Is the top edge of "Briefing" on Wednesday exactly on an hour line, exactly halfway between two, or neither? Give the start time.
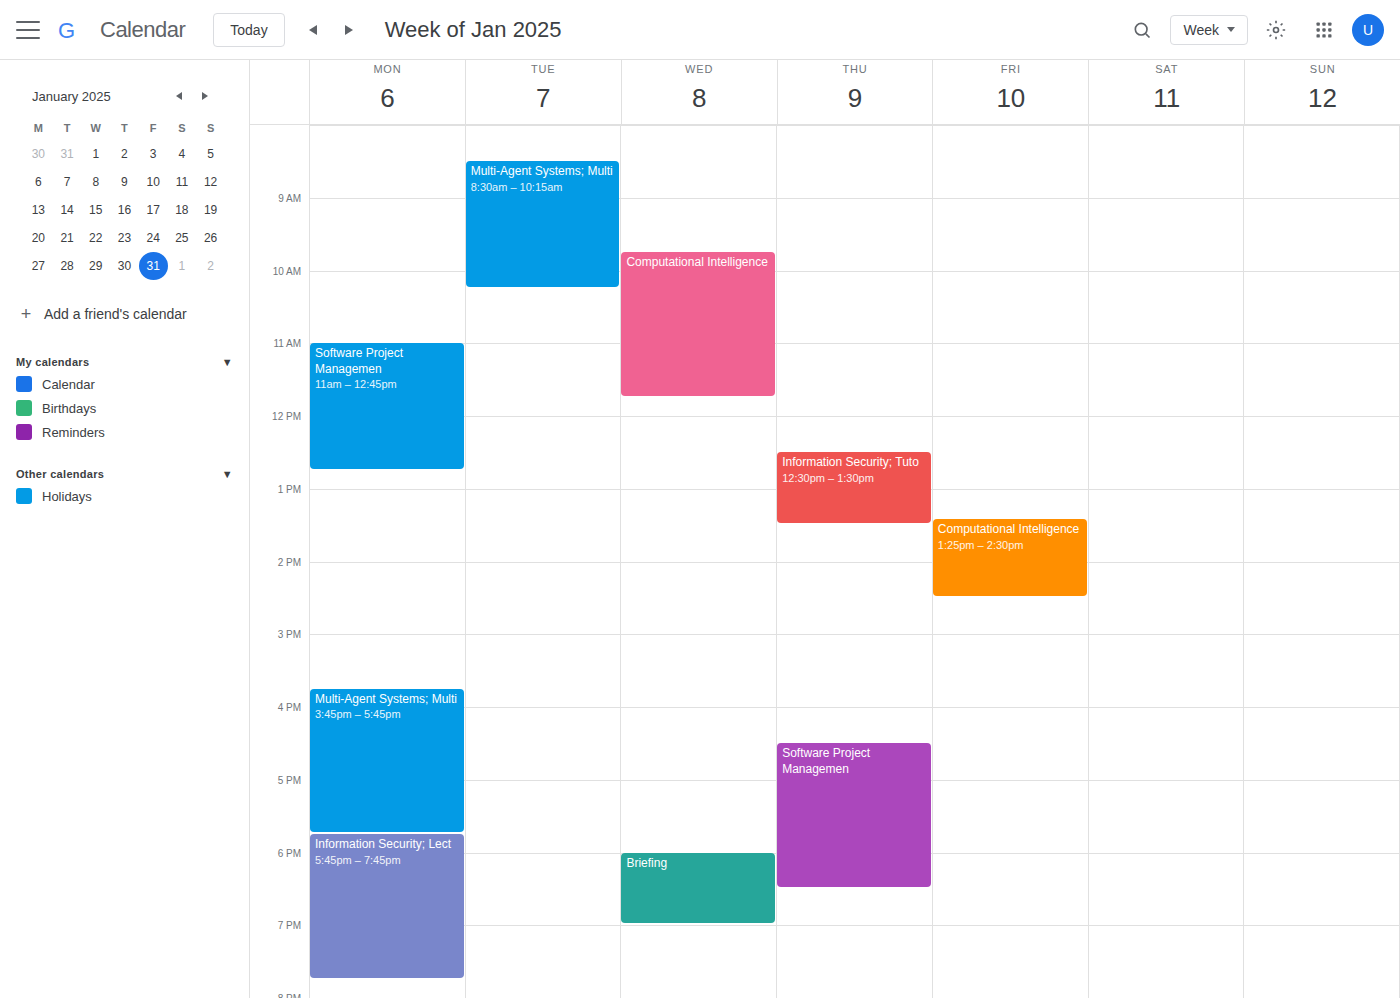
6:00 PM -- exactly on the 6 PM line.